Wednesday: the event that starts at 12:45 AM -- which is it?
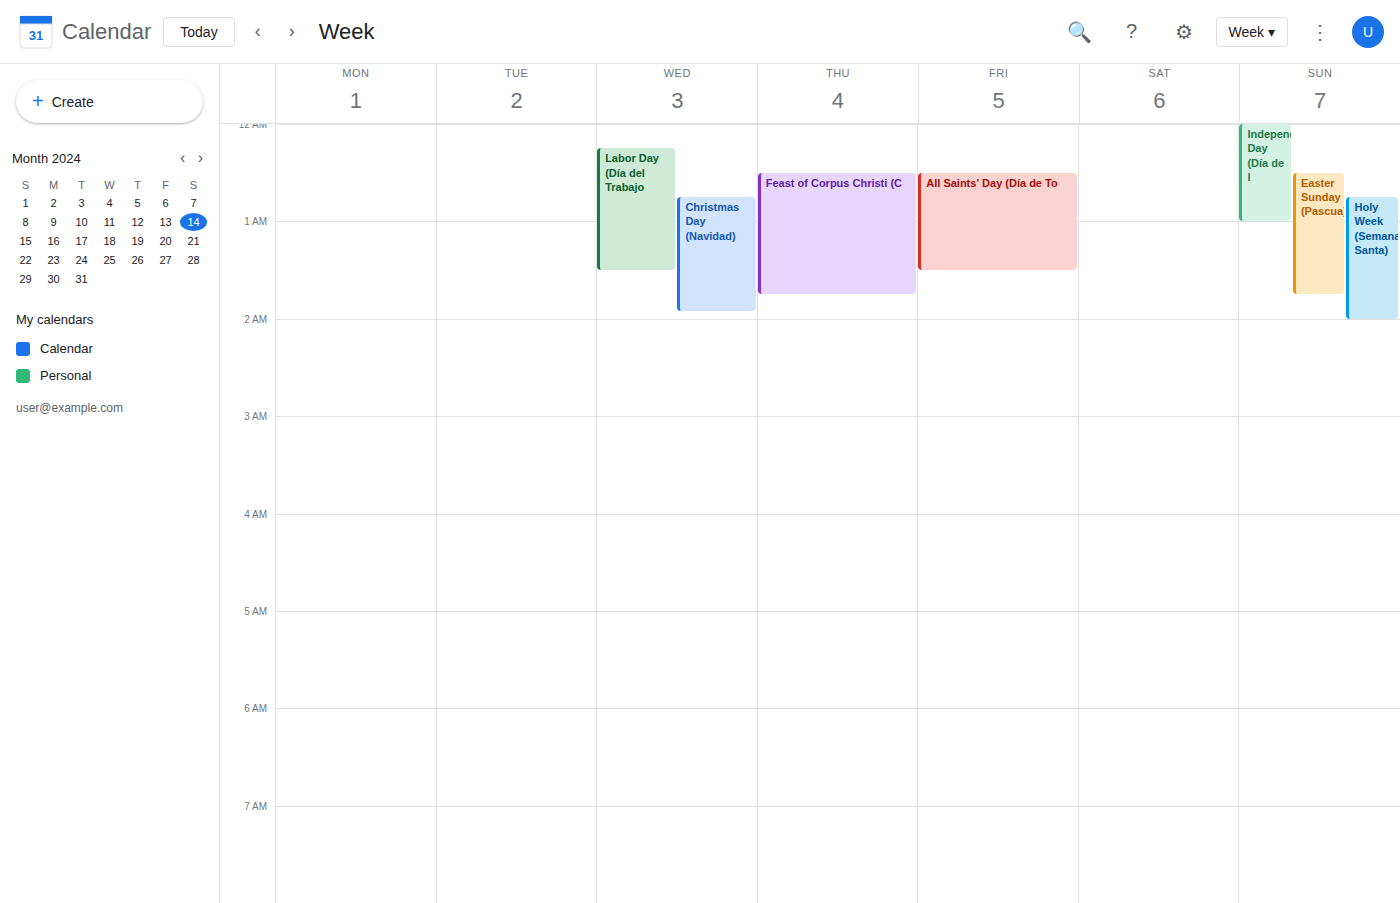
"Christmas Day (Navidad)"